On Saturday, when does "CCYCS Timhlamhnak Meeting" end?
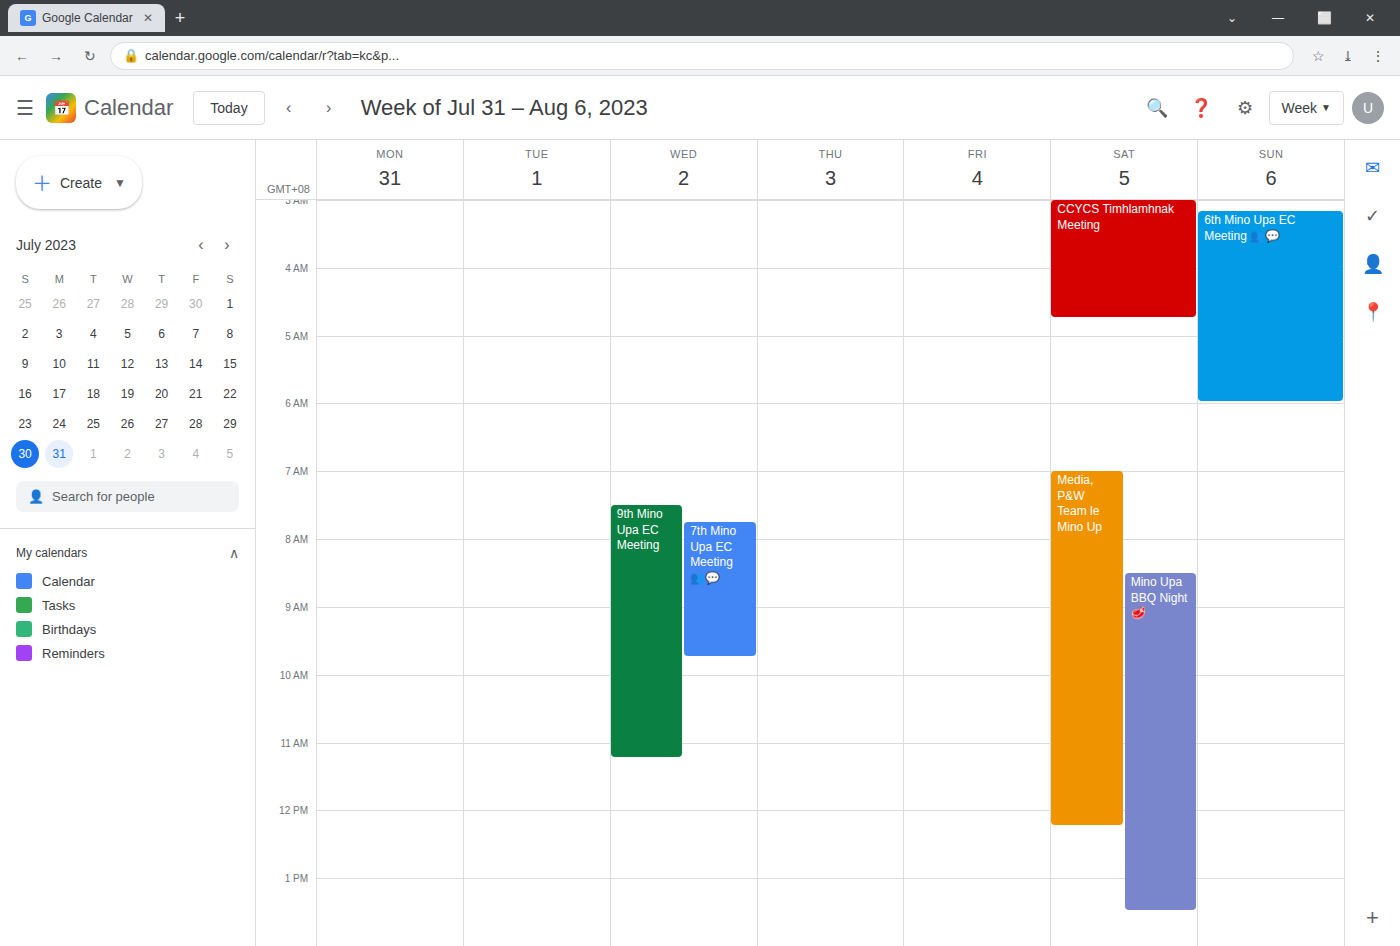
4:45 AM